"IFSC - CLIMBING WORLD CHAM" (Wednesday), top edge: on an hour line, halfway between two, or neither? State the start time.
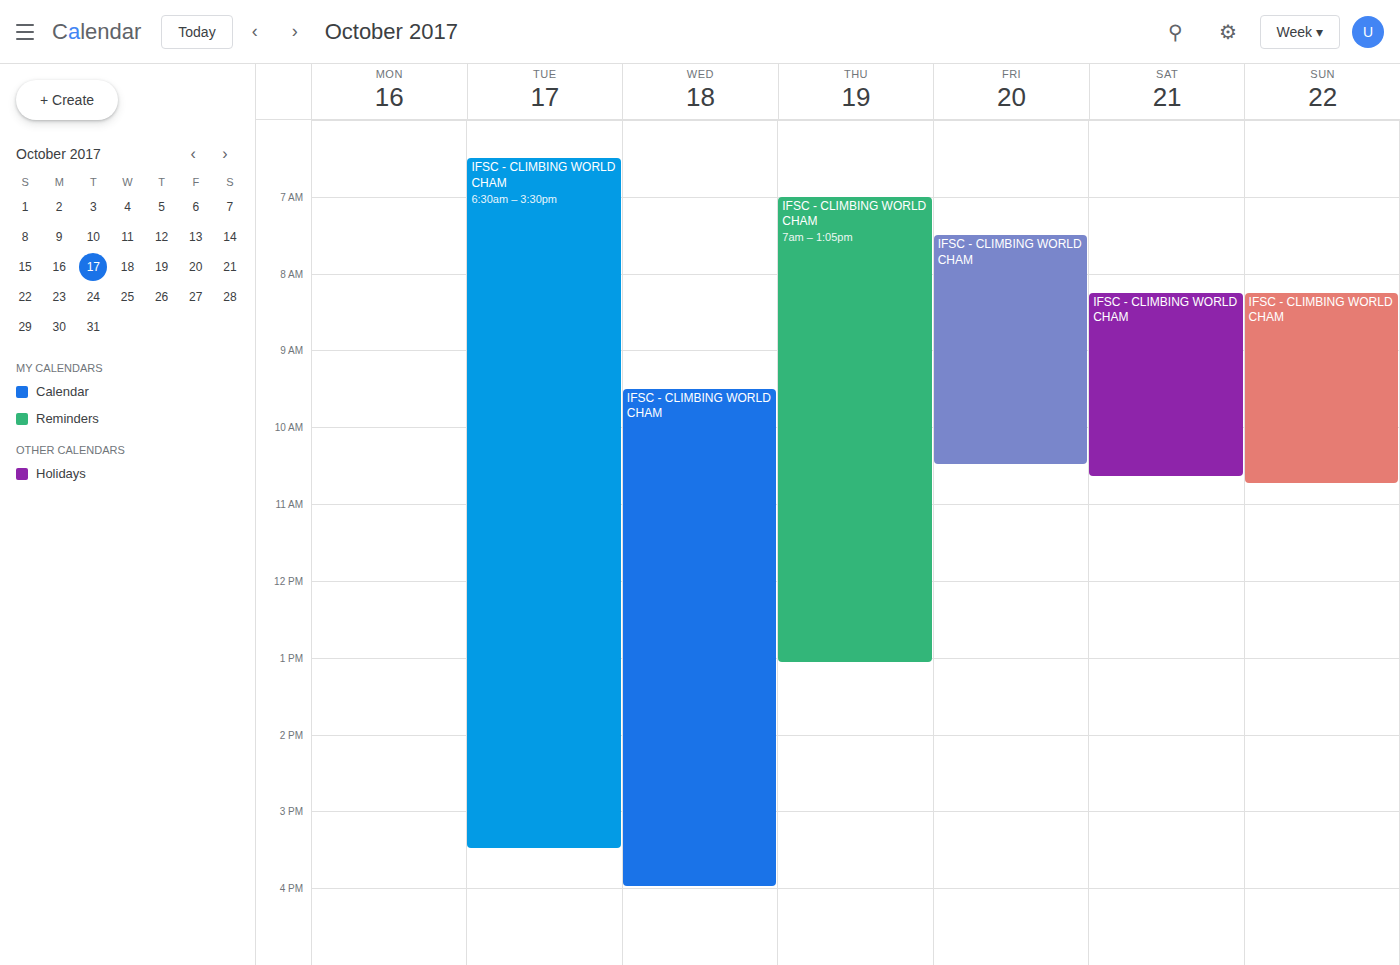
9:30 AM -- halfway between the 9 AM and 10 AM lines.